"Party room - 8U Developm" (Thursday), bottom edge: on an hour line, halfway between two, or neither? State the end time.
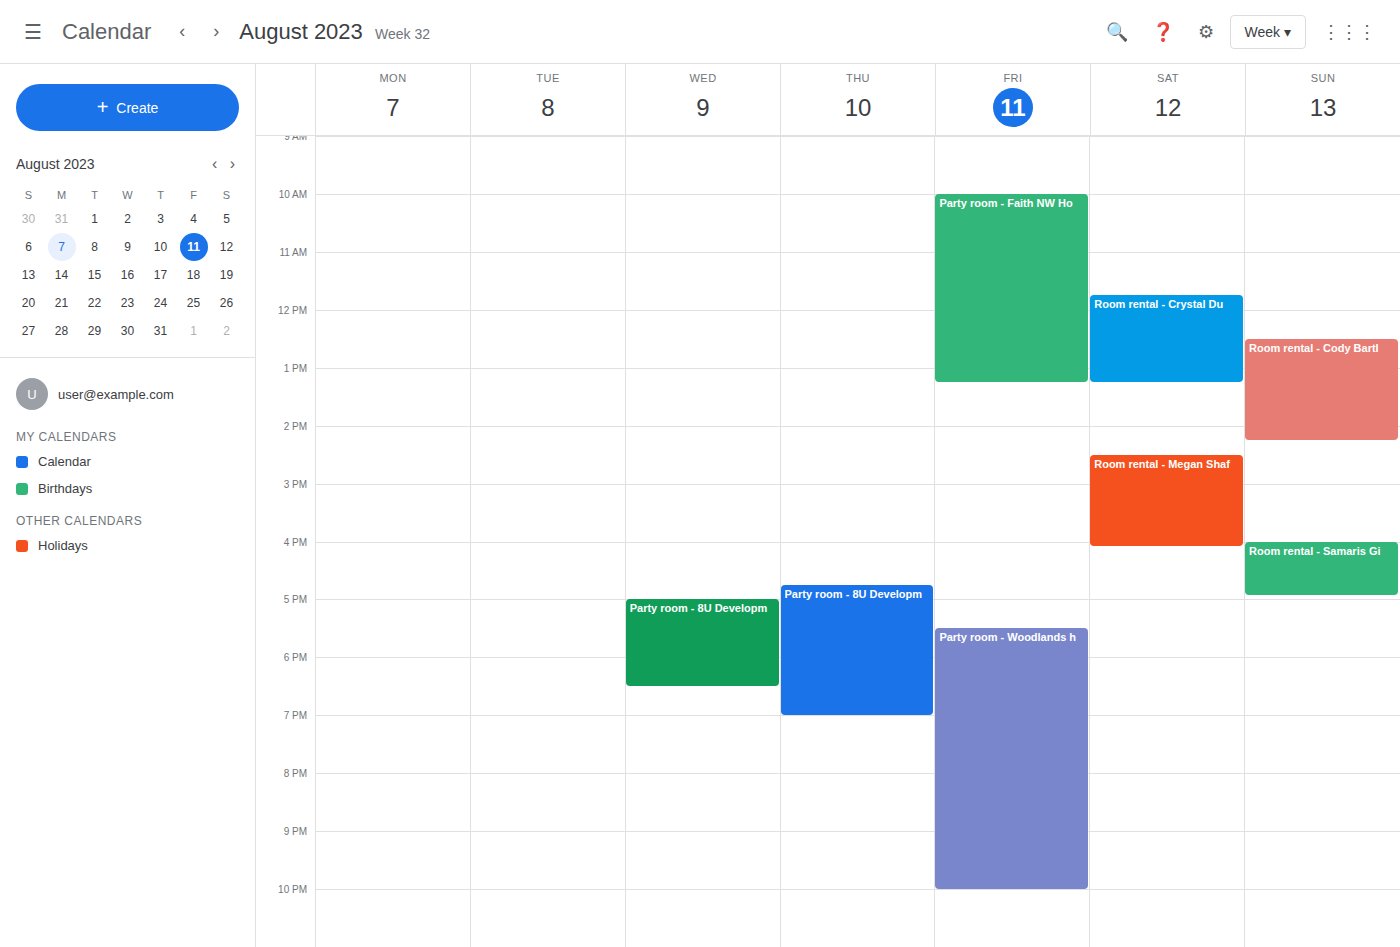
7:00 PM -- exactly on the 7 PM line.